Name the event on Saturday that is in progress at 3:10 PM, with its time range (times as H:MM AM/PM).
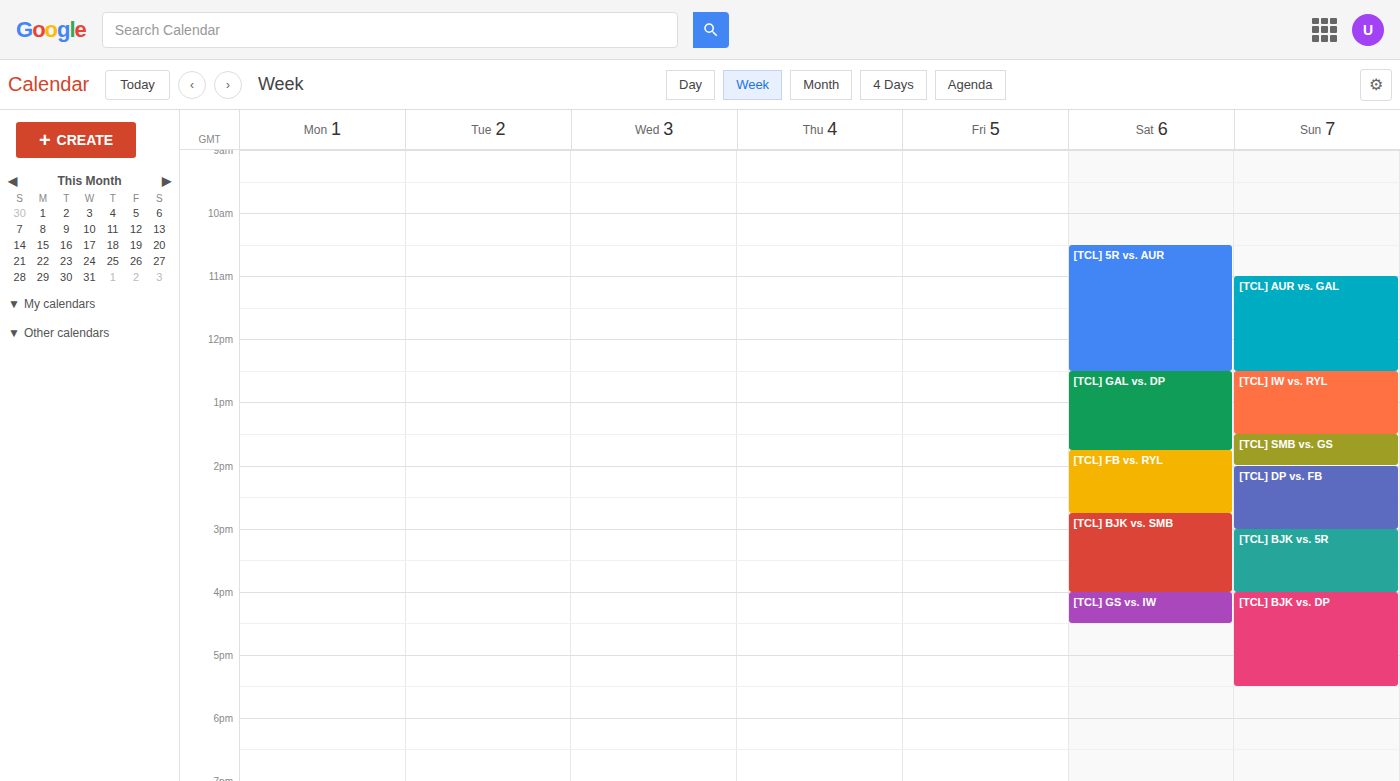
"[TCL] BJK vs. SMB", 2:45 PM to 4:00 PM